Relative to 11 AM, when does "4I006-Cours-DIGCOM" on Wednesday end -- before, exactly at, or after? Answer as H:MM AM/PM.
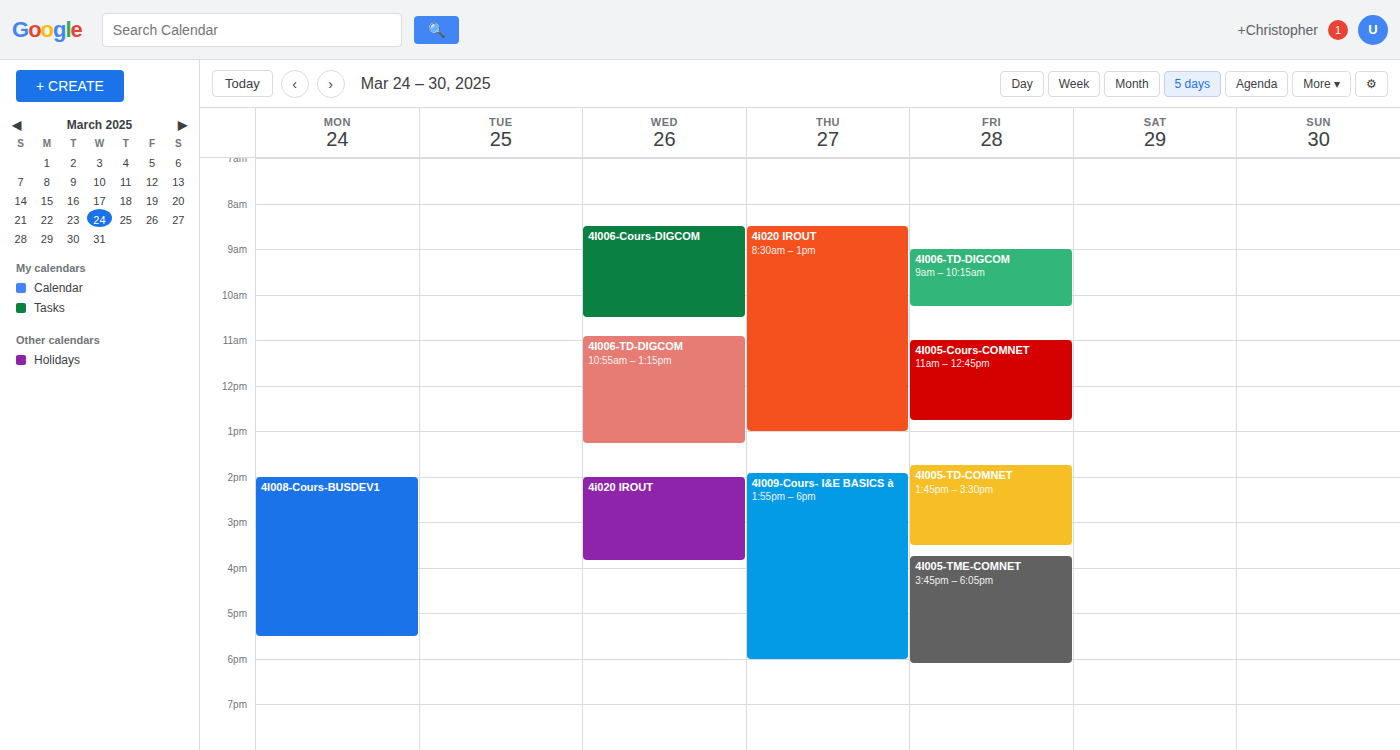
10:30 AM -- before 11 AM, 30 minutes above the 11 AM line.